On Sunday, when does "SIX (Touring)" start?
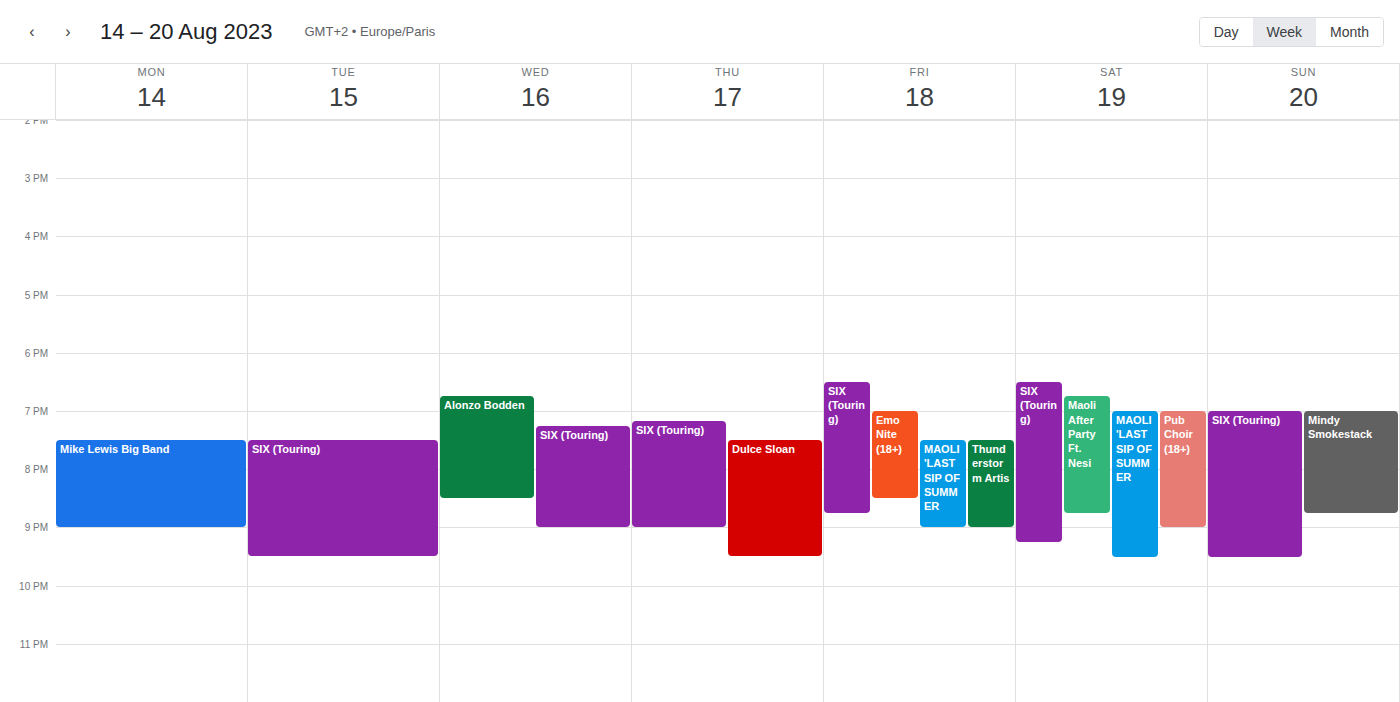
7:00 PM